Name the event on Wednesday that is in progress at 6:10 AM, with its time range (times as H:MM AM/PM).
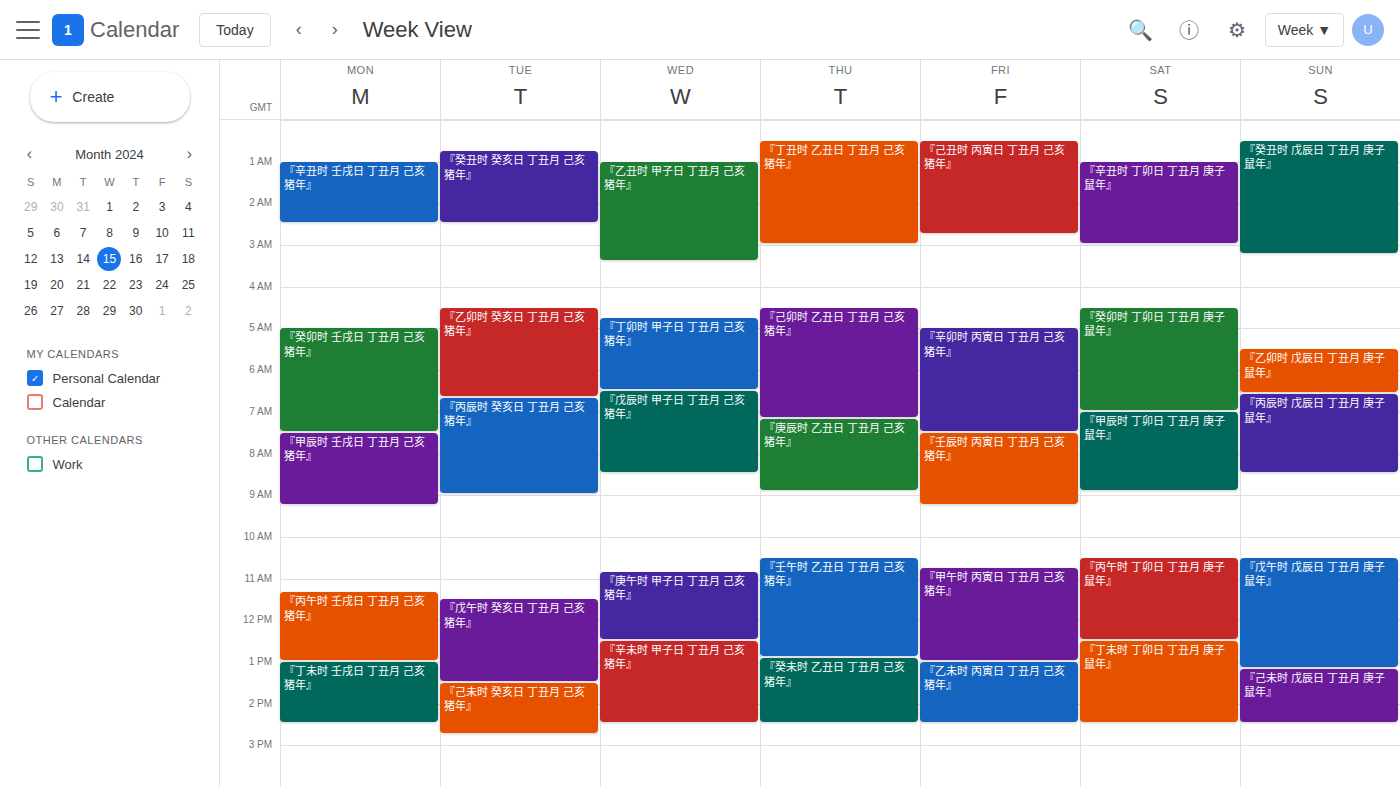
"『丁卯时 甲子日 丁丑月 己亥猪年』", 4:45 AM to 6:30 AM